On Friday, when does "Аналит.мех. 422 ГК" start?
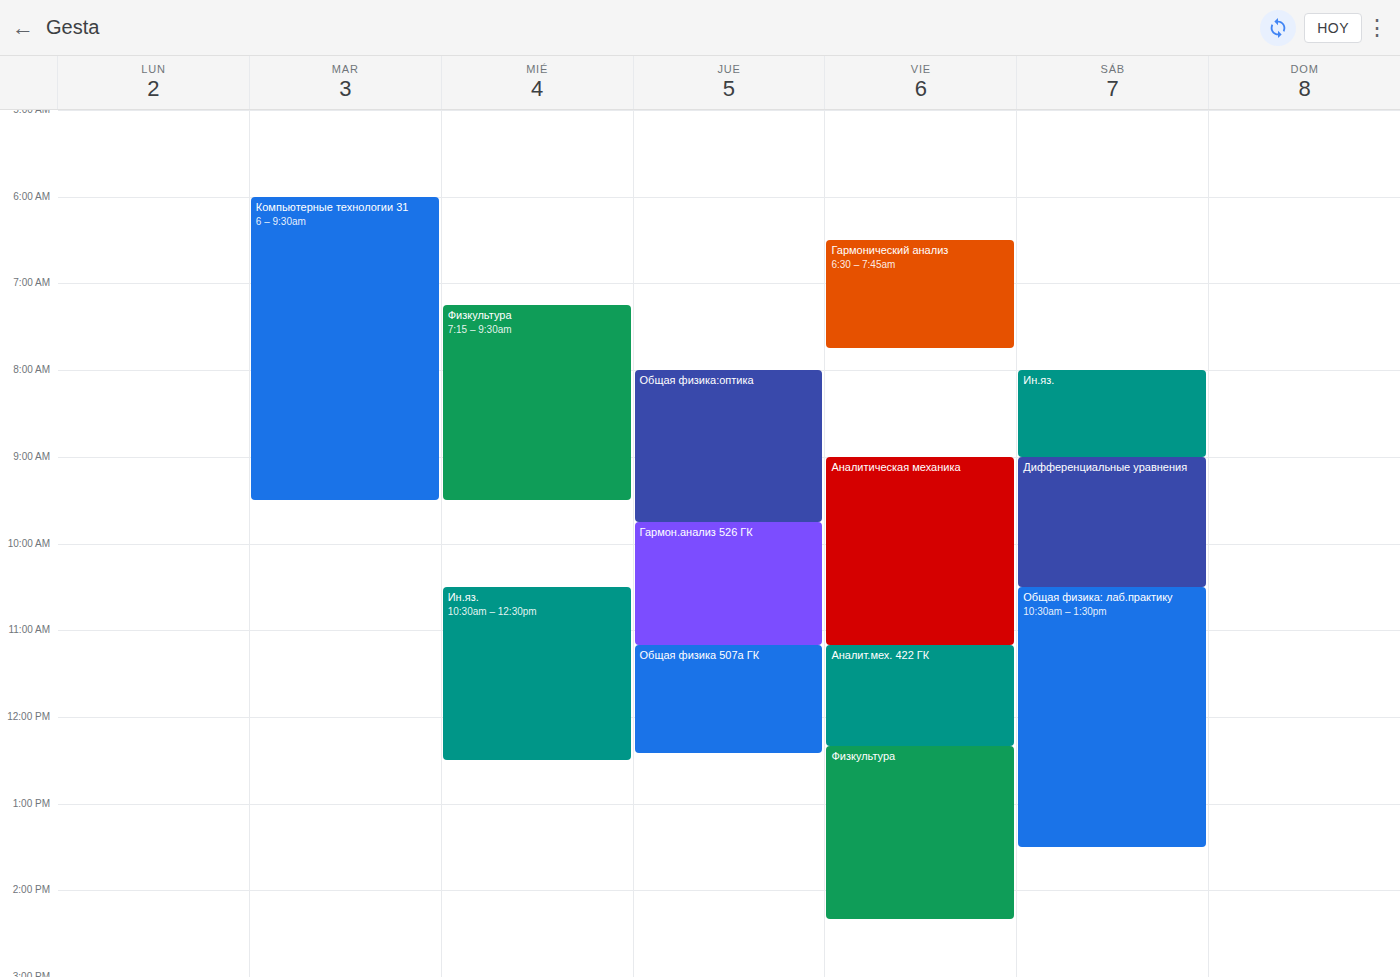
11:10 AM